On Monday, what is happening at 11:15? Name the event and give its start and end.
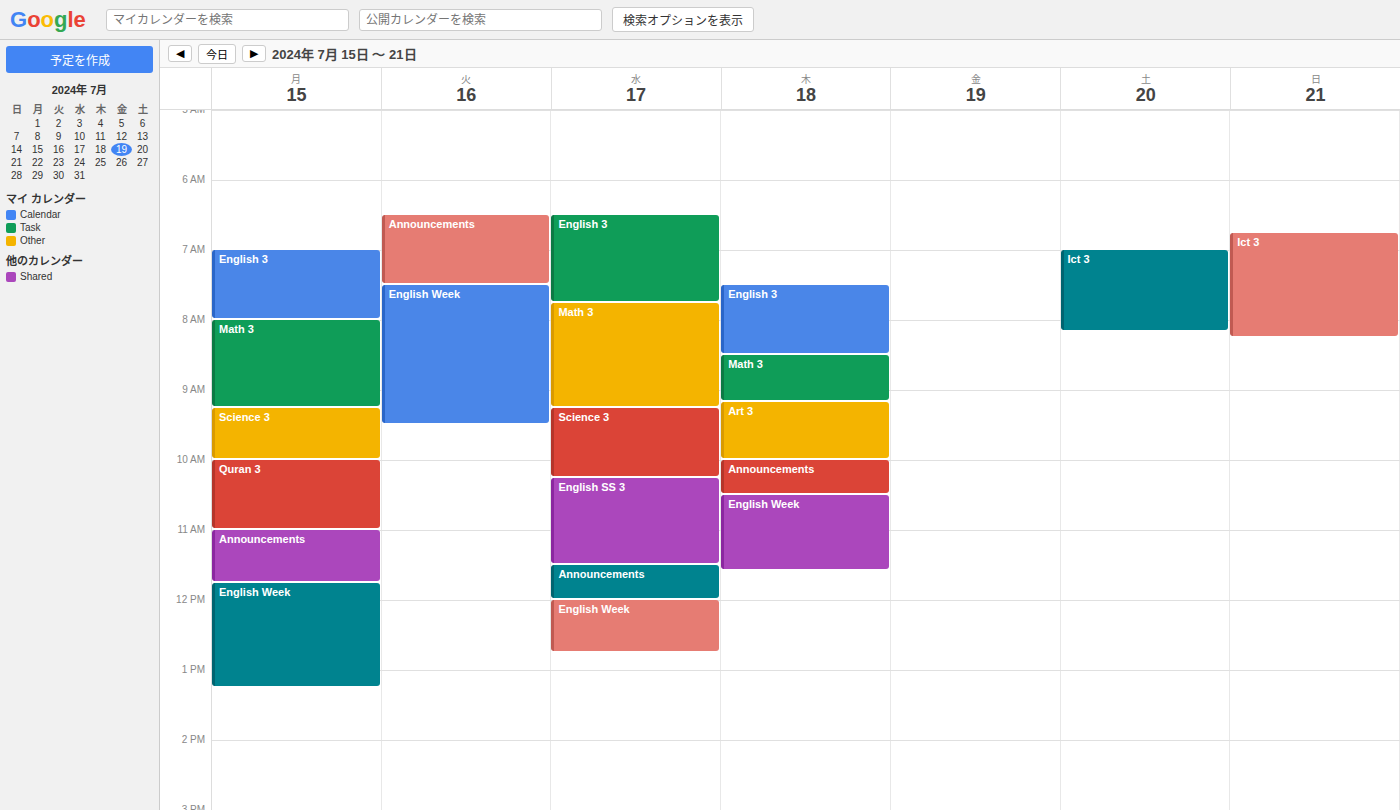
"Announcements", 11:00 to 11:45